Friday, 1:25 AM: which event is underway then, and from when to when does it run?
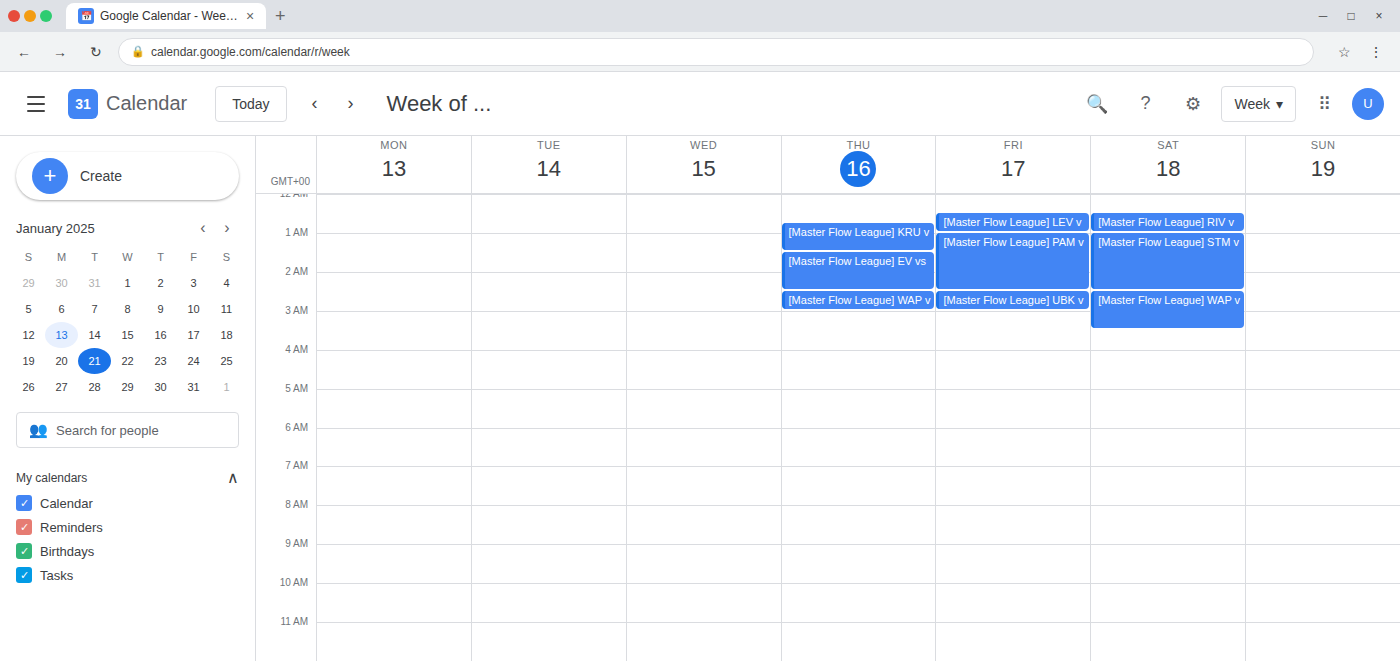
"[Master Flow League] PAM v", 1:00 AM to 2:30 AM